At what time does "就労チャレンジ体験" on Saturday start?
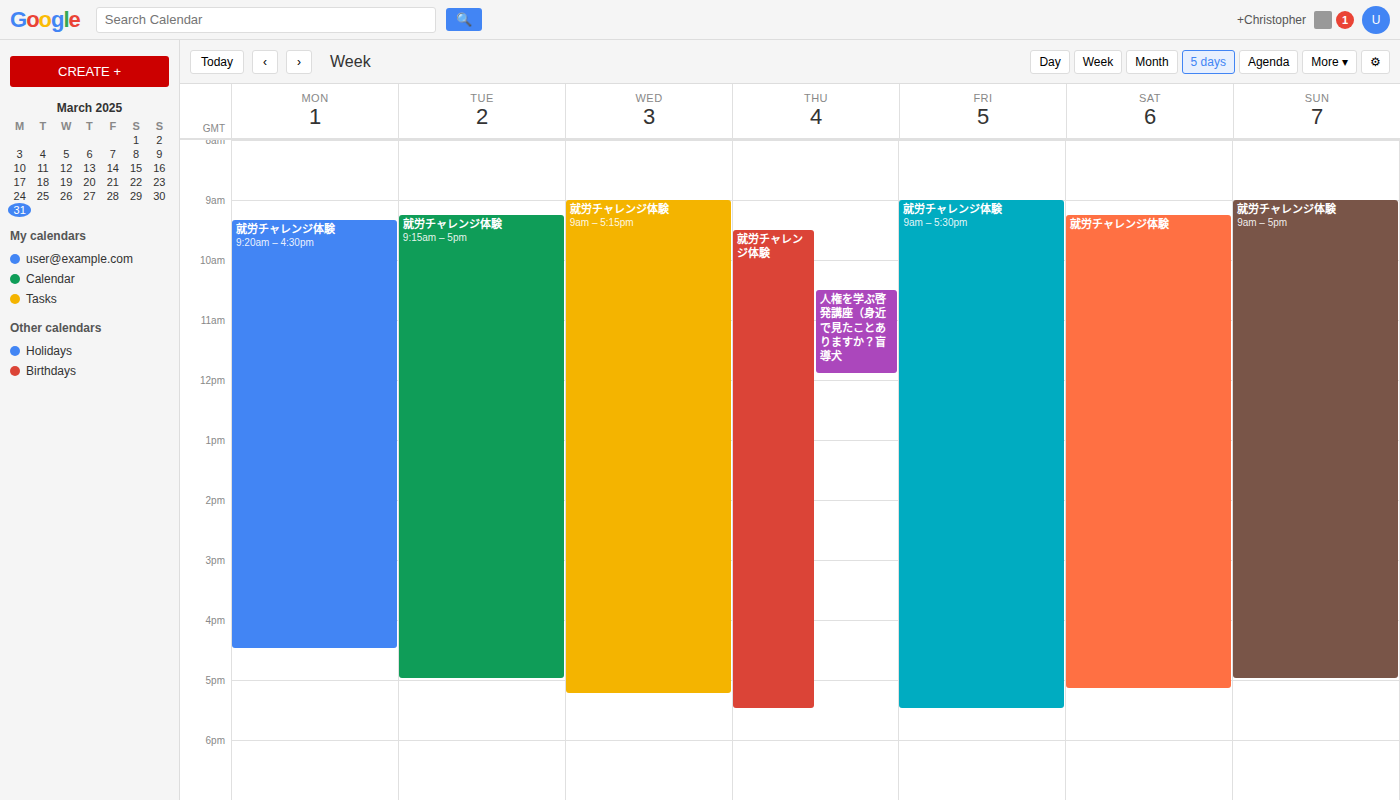
09:15